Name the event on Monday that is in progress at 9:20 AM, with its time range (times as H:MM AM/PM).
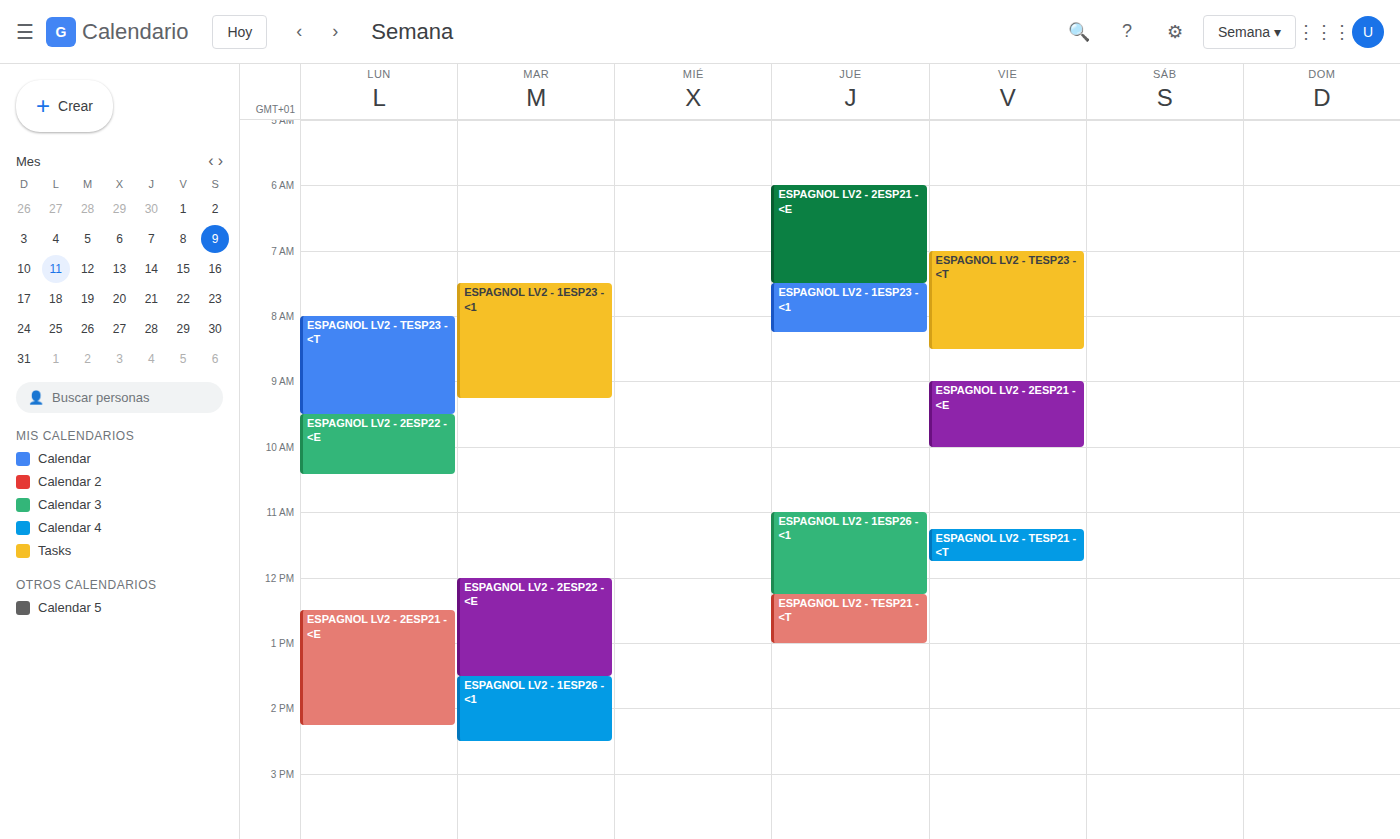
"ESPAGNOL LV2 - TESP23 - <T", 8:00 AM to 9:30 AM